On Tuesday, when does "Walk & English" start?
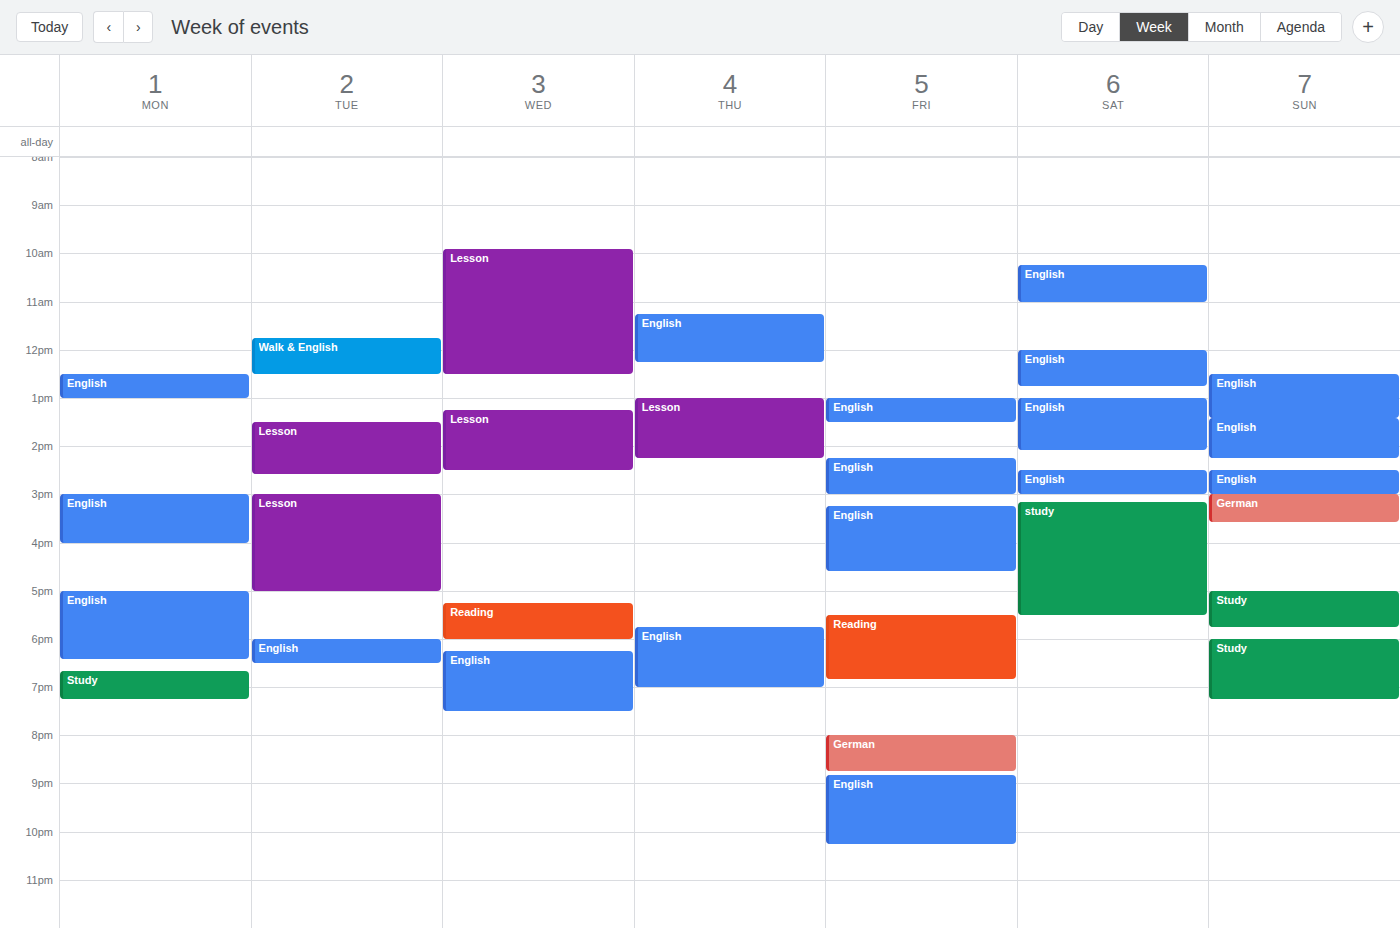
11:45 AM